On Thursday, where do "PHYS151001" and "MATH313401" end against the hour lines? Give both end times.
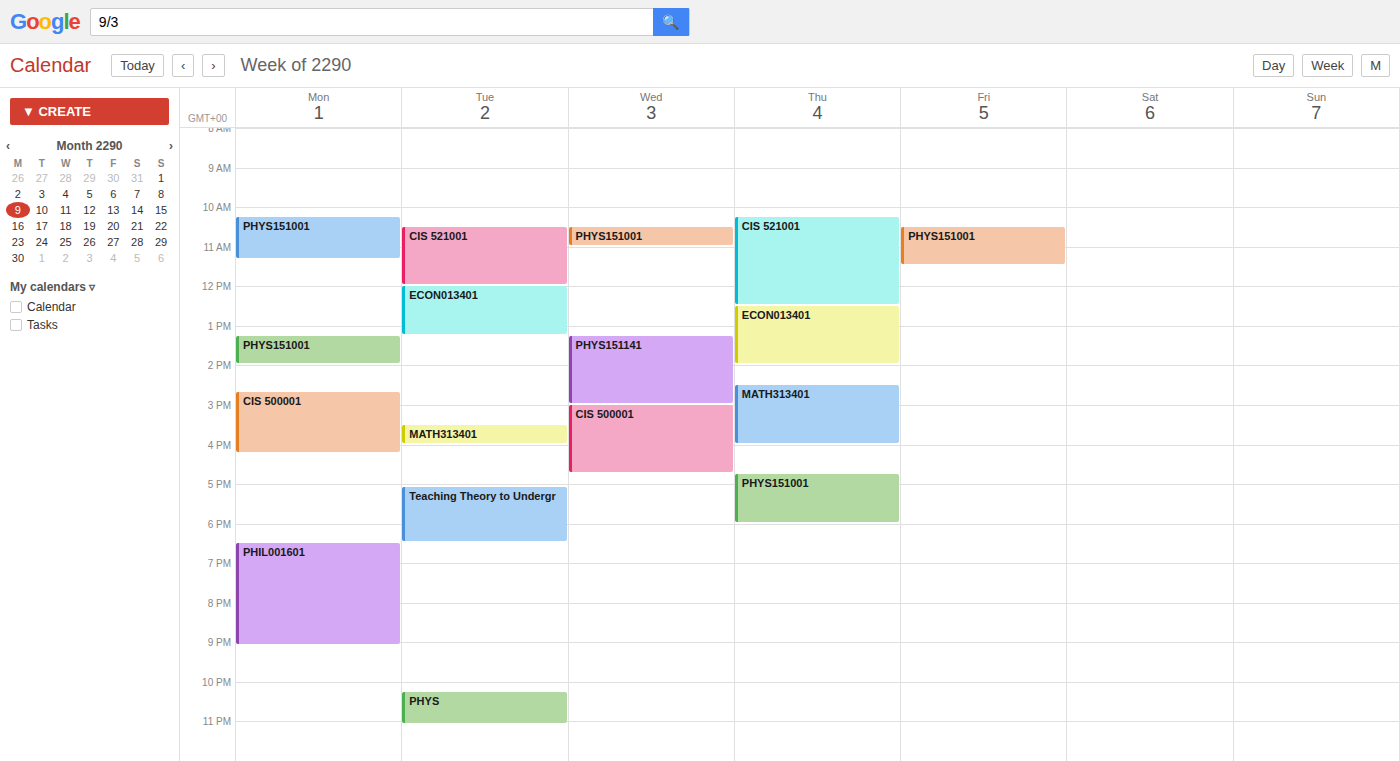
"PHYS151001": 6:00 PM, exactly on the 6 PM line. "MATH313401": 4:00 PM, exactly on the 4 PM line.